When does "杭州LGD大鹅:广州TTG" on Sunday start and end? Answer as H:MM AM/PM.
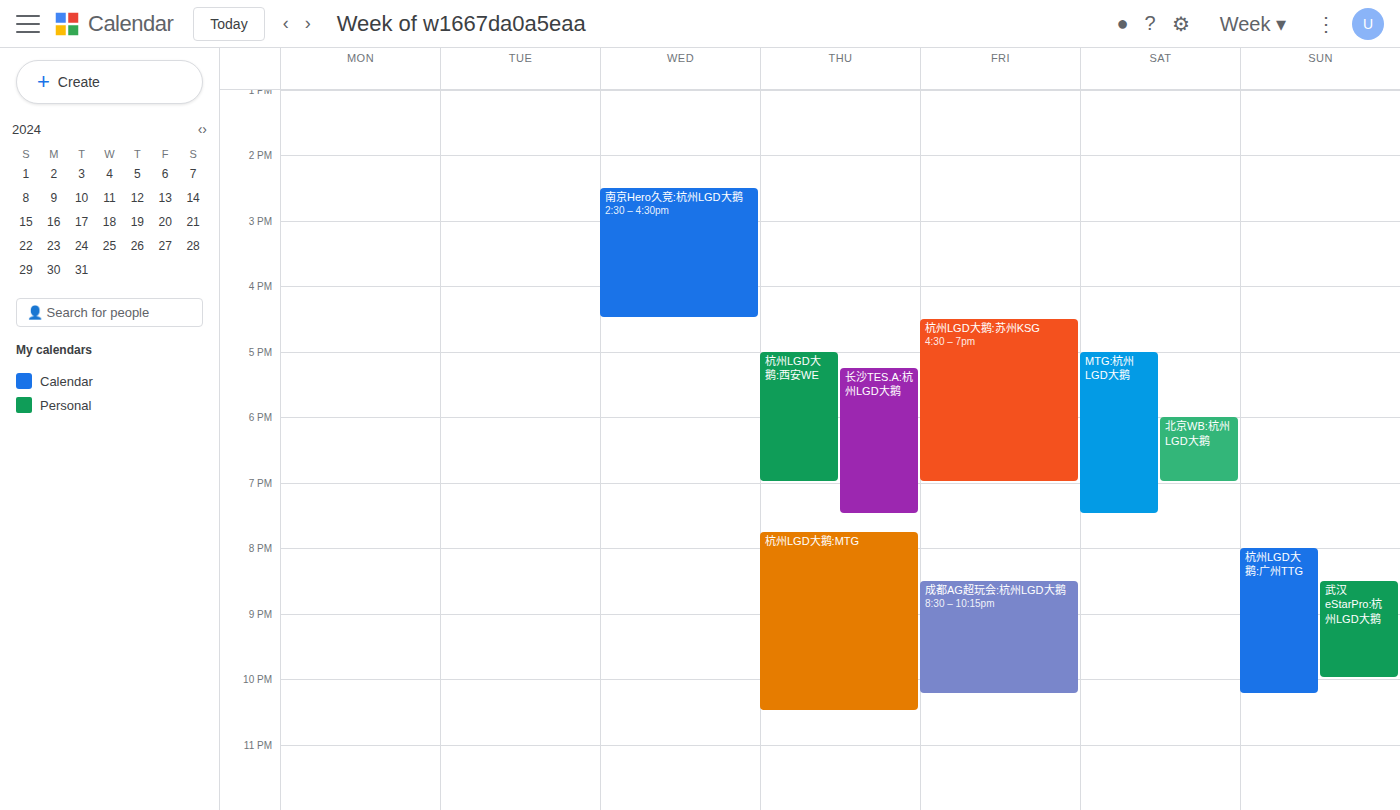
8:00 PM to 10:15 PM